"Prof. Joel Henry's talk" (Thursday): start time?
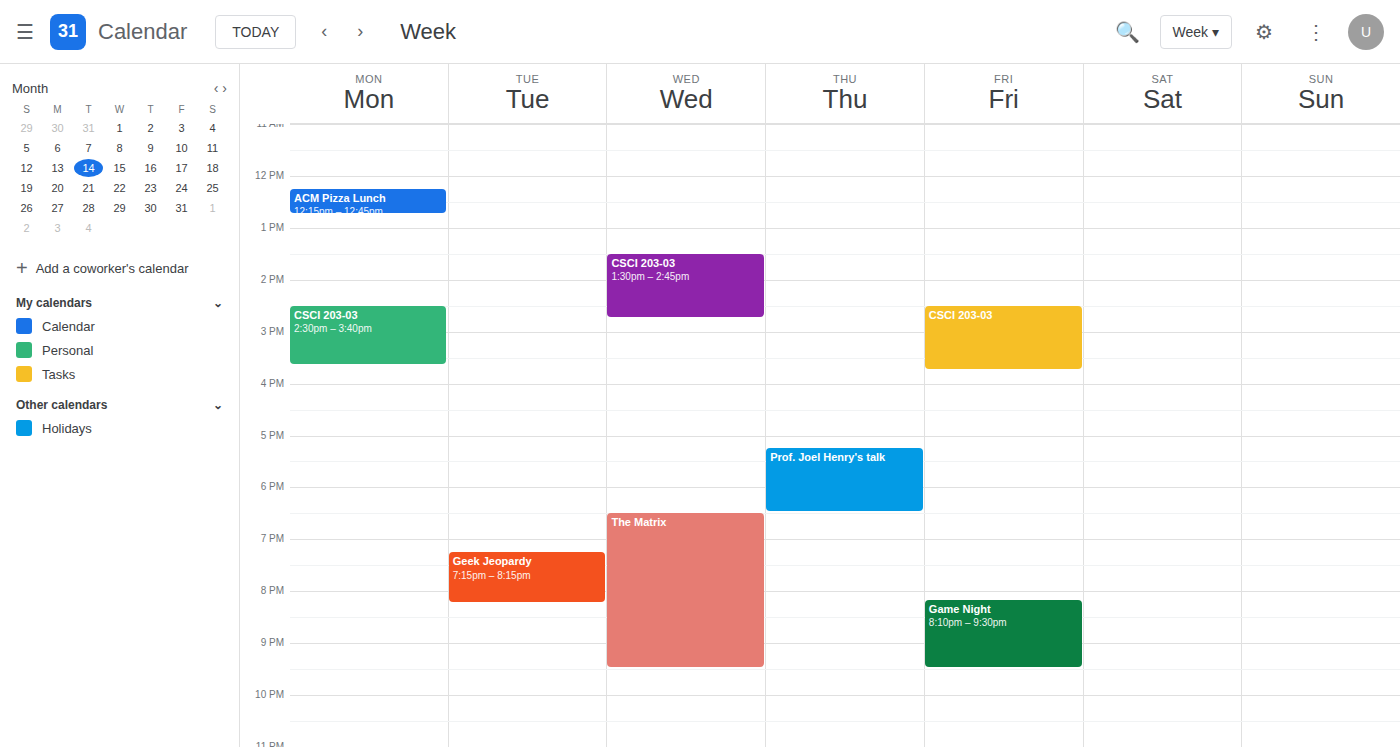
5:15 PM